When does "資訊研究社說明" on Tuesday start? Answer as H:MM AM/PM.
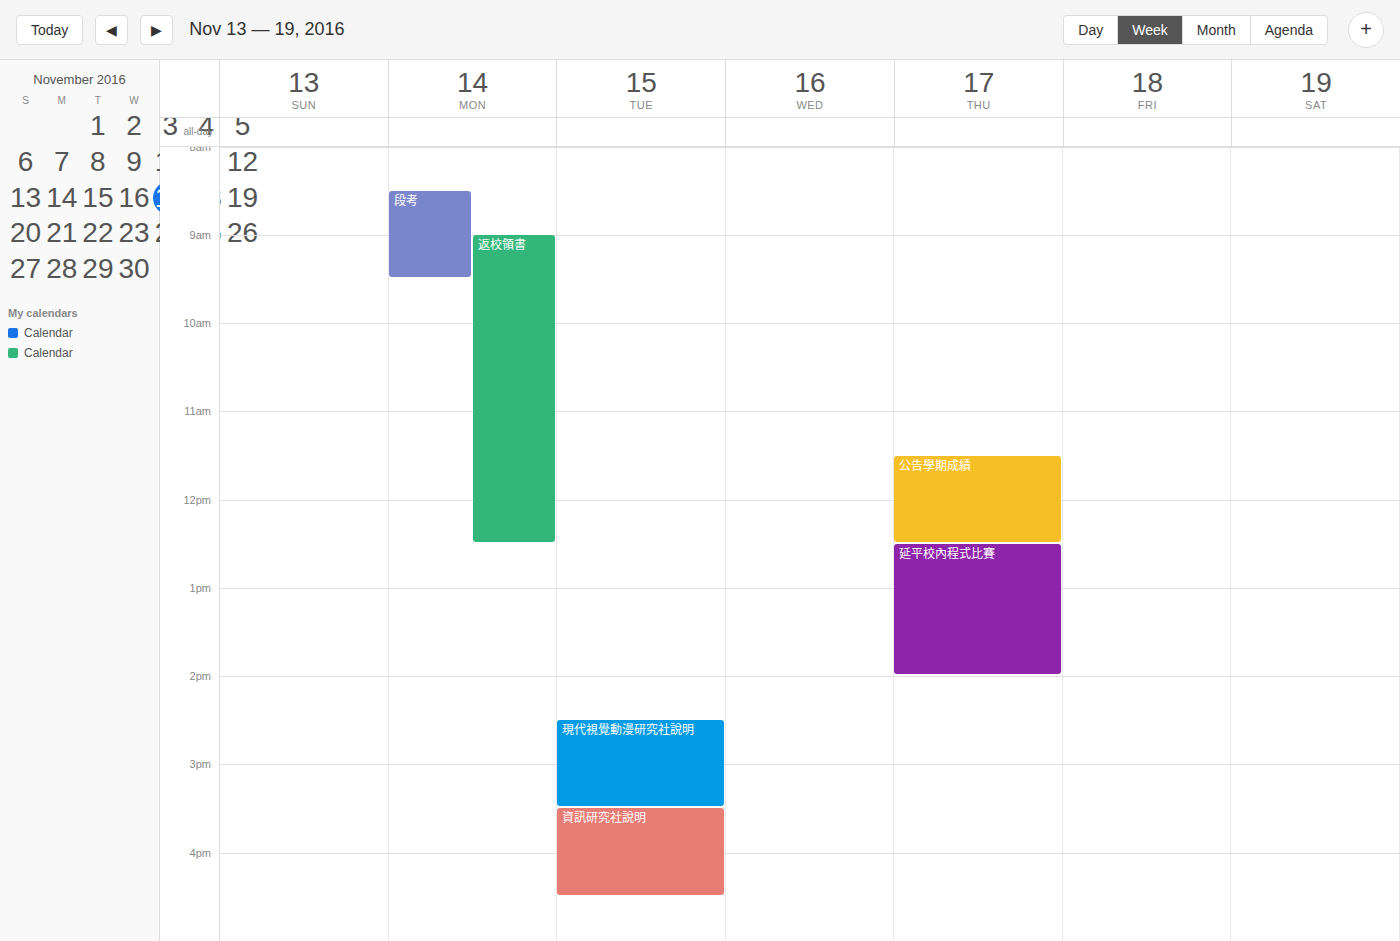
3:30 PM